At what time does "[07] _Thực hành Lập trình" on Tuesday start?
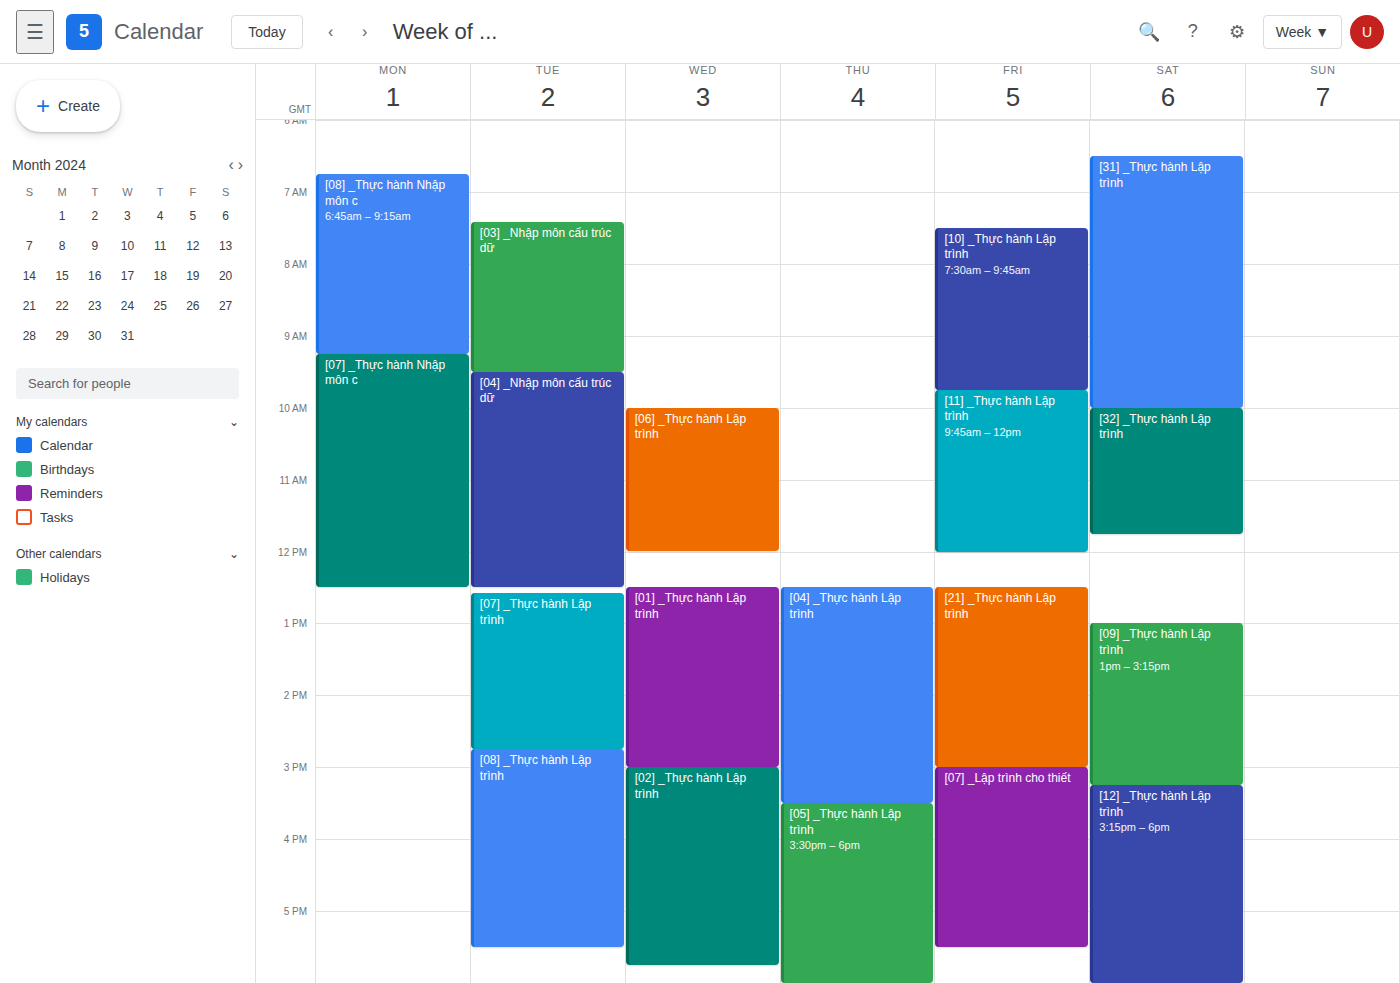
12:35 PM